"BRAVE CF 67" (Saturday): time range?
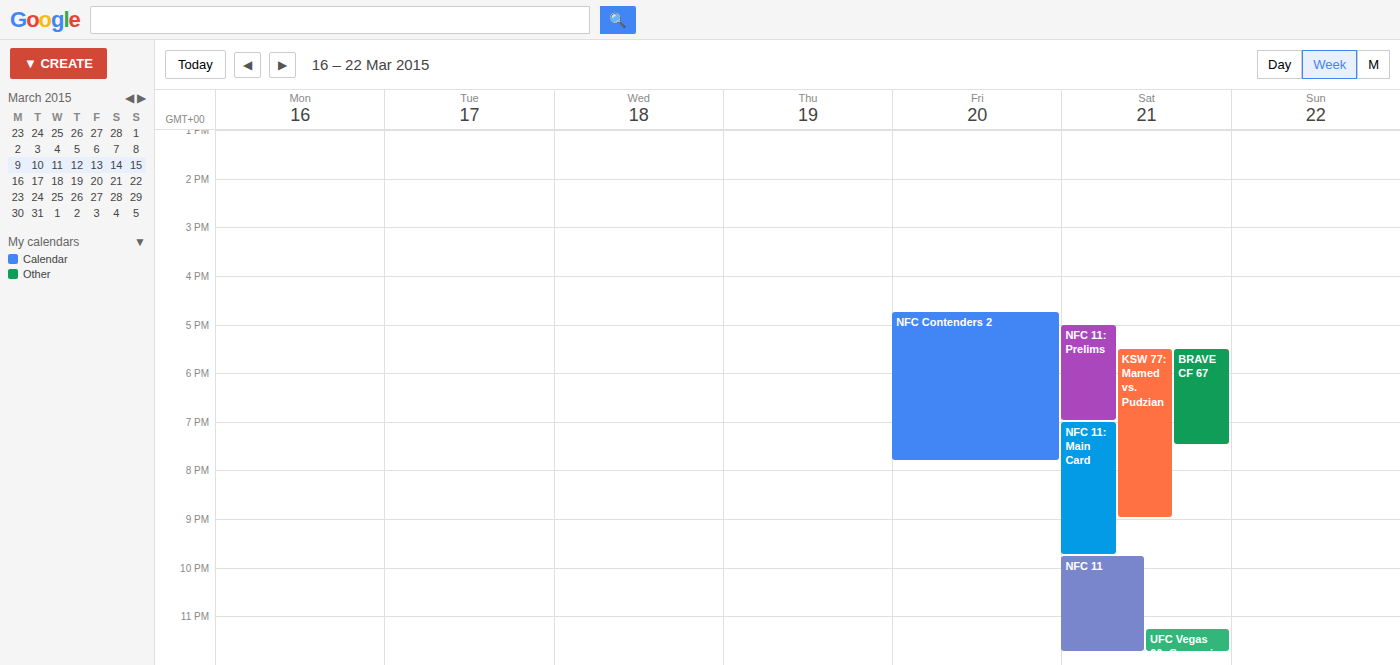
5:30 PM to 7:30 PM